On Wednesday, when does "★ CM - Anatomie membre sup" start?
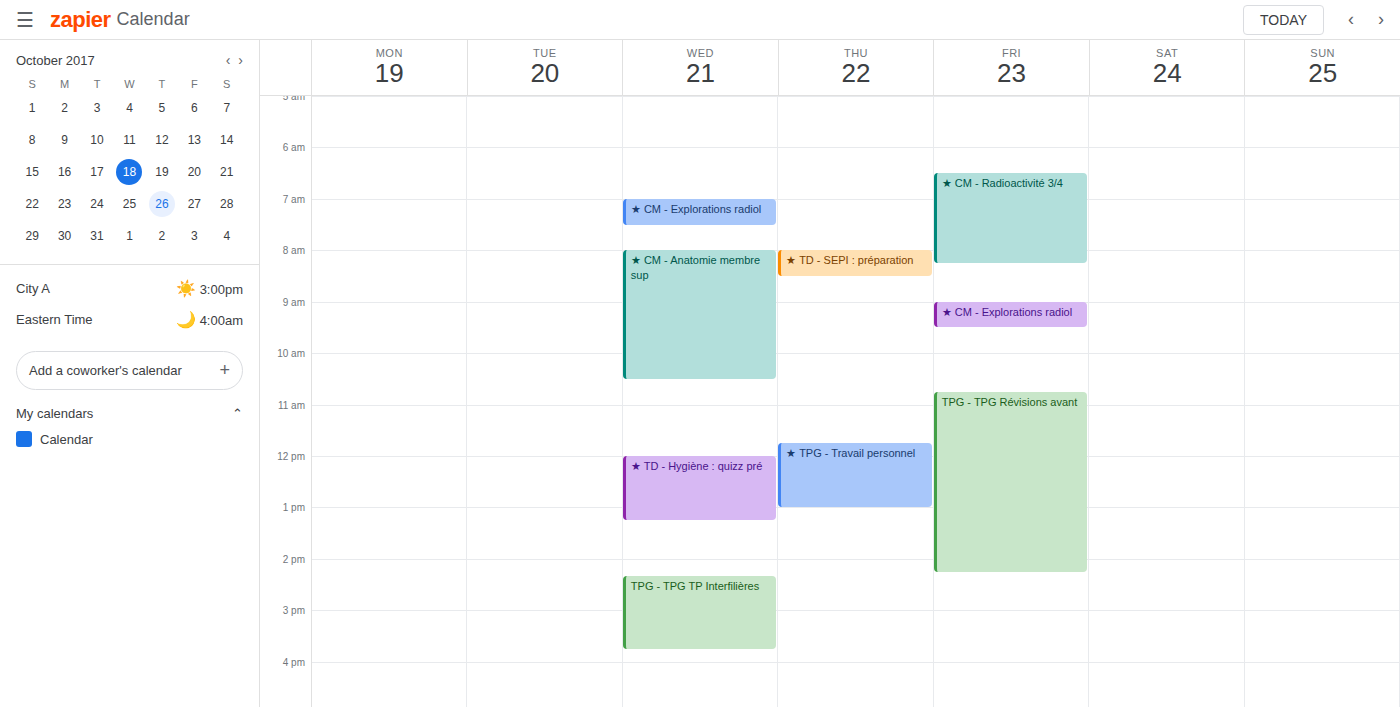
8:00 AM